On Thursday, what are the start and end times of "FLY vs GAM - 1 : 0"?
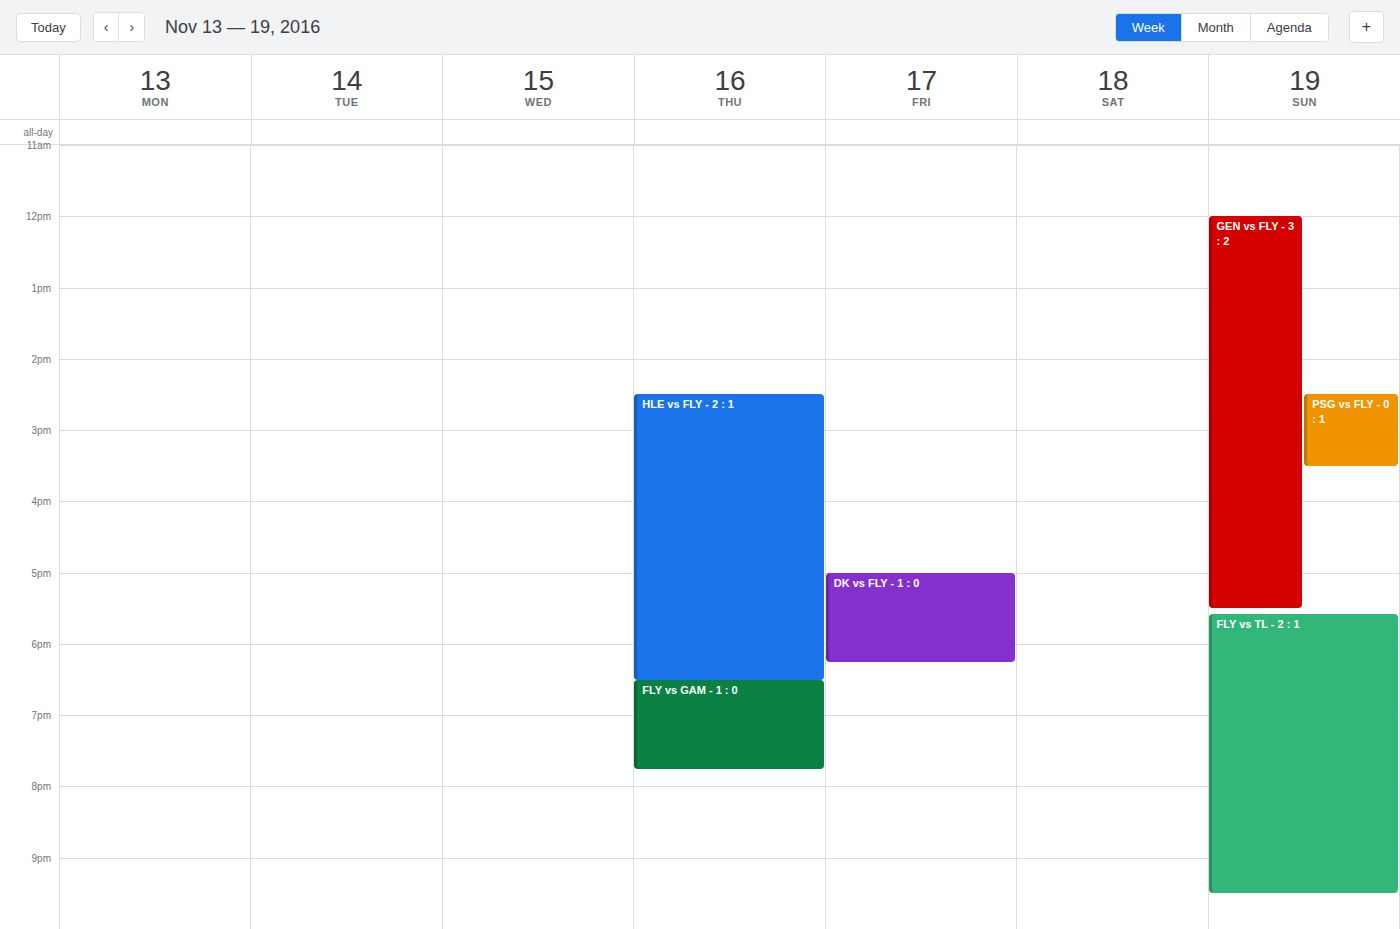
18:30 to 19:45